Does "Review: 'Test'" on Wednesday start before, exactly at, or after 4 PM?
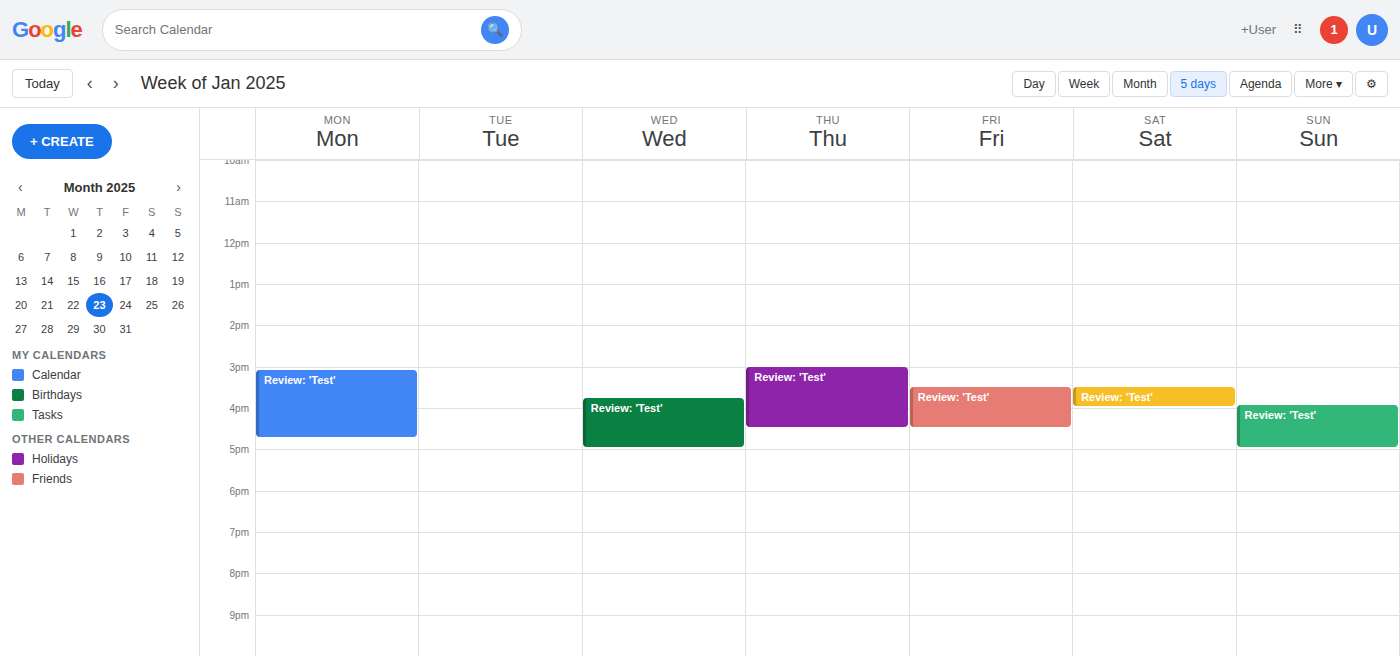
3:45 PM -- before 4 PM, 15 minutes above the 4 PM line.